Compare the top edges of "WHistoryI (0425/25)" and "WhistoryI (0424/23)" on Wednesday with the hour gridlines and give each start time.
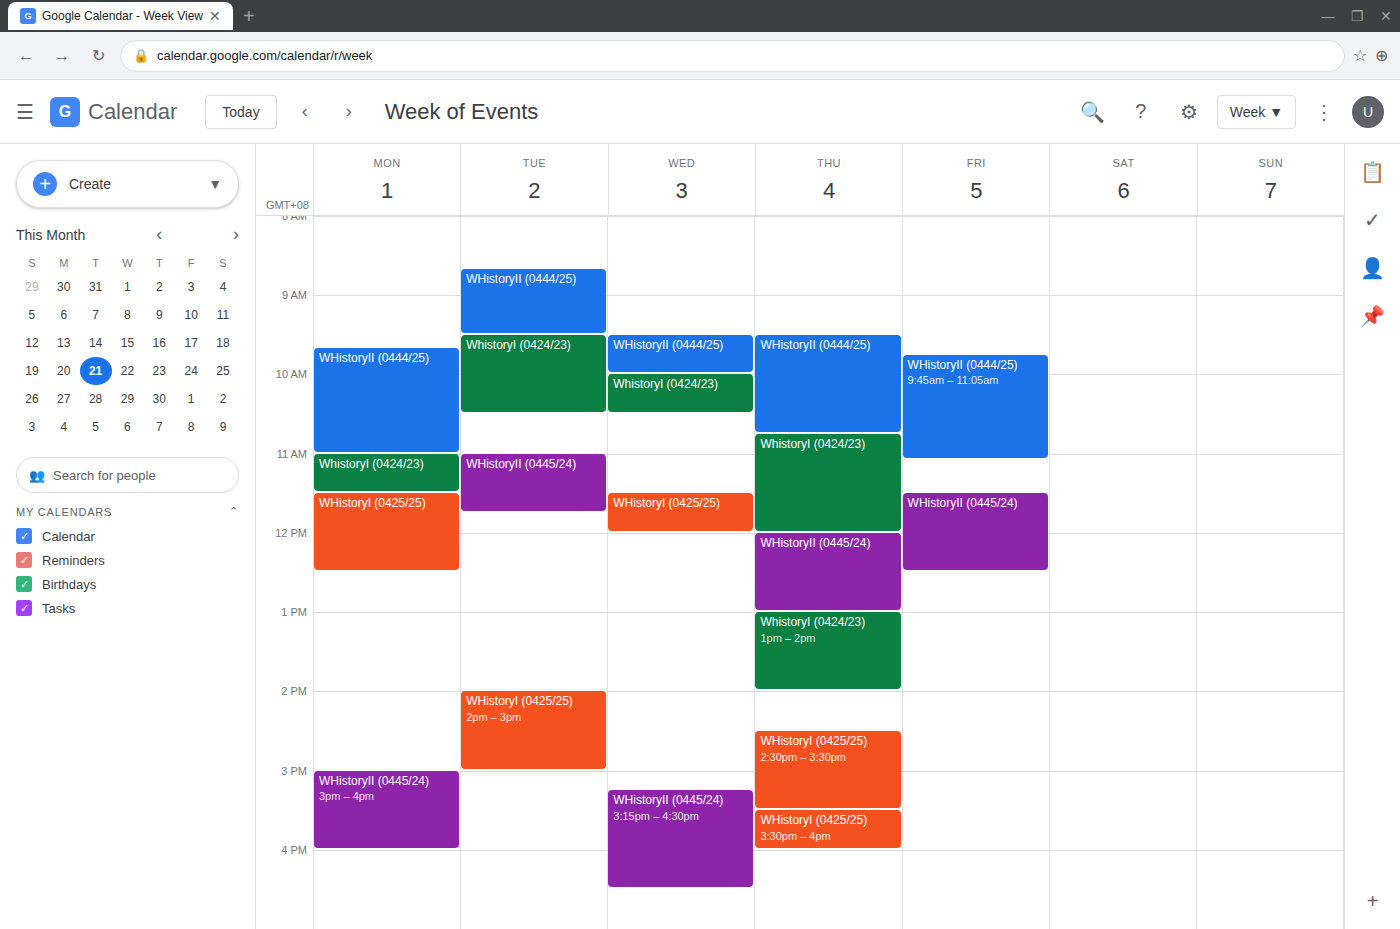
"WHistoryI (0425/25)": 11:30, halfway between the 11:00 and 12:00 lines. "WhistoryI (0424/23)": 10:00, exactly on the 10:00 line.